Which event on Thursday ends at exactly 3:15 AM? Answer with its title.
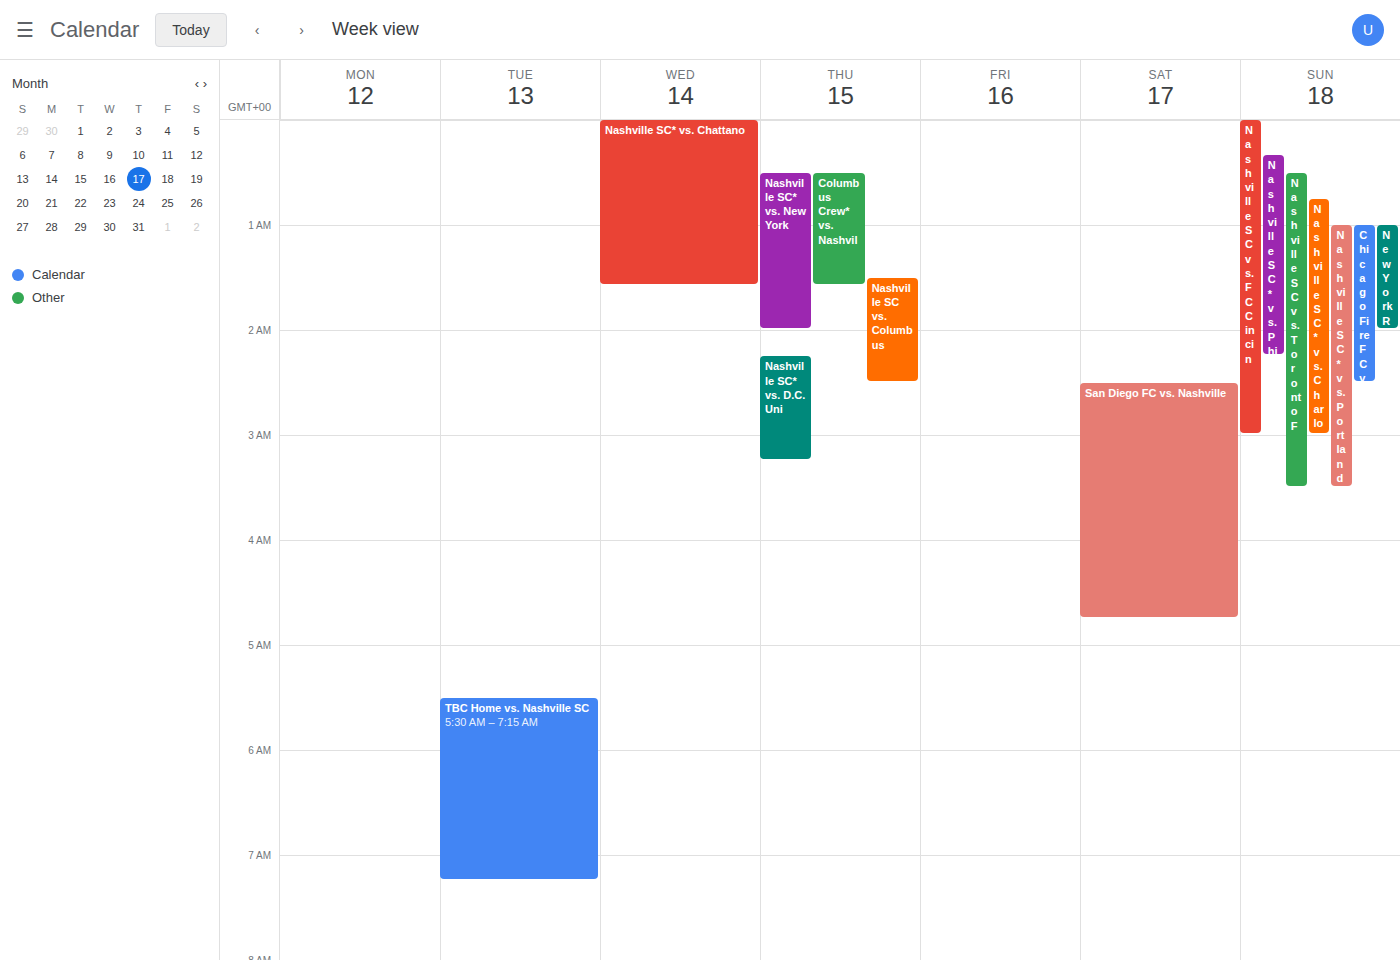
"Nashville SC* vs. D.C. Uni"